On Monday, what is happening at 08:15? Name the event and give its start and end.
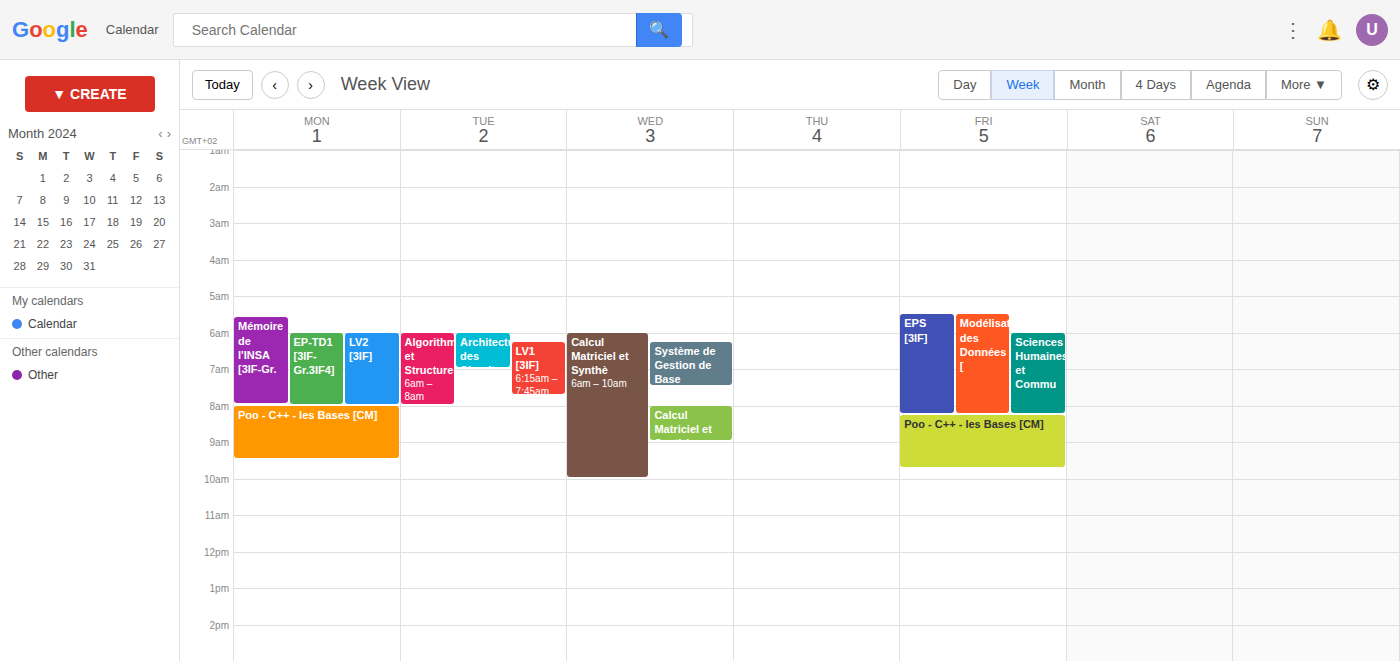
"Poo - C++ - les Bases [CM]", 08:00 to 09:30